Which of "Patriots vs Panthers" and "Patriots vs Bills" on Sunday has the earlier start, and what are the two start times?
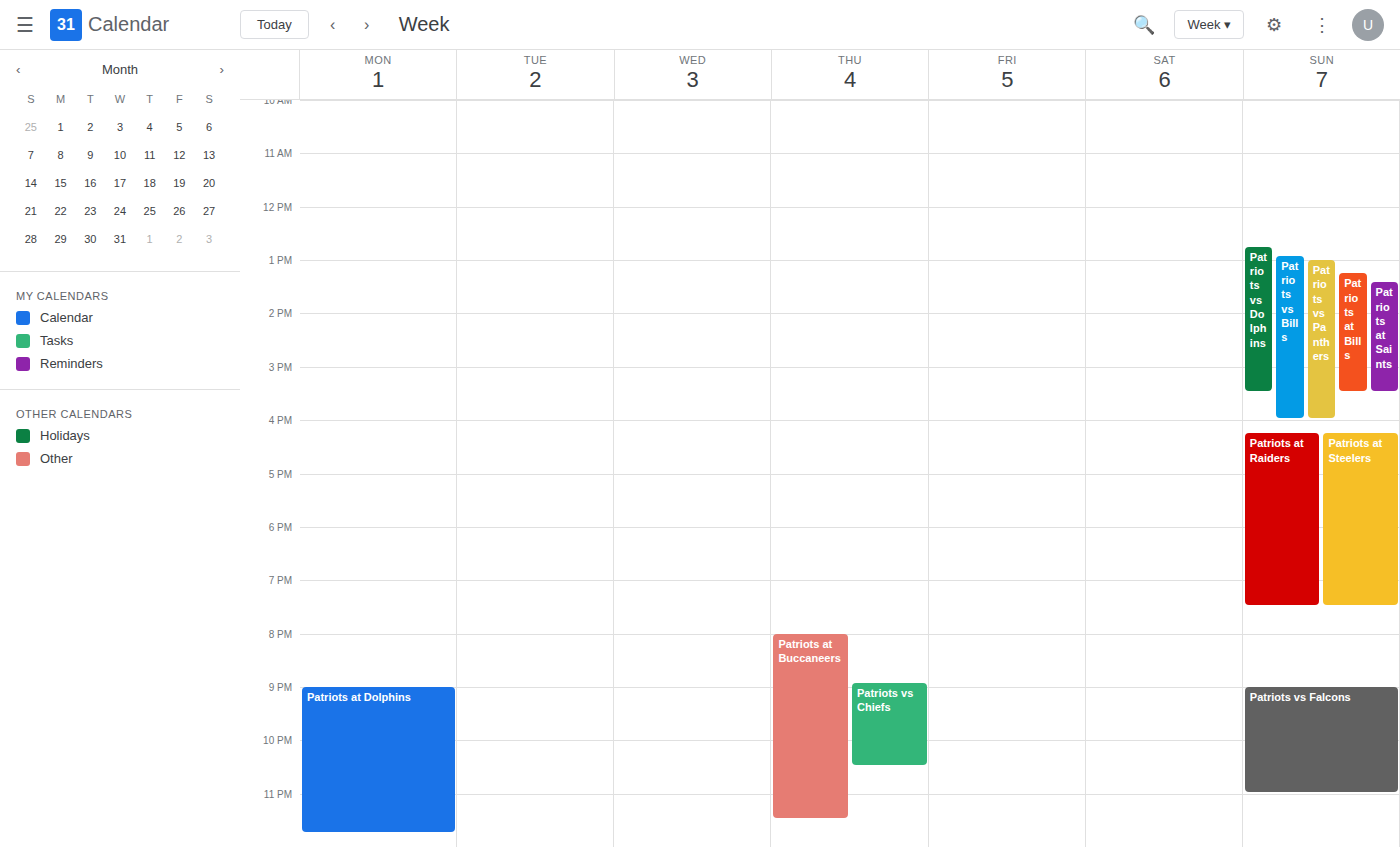
"Patriots vs Bills" 12:55 PM; "Patriots vs Panthers" 1:00 PM.